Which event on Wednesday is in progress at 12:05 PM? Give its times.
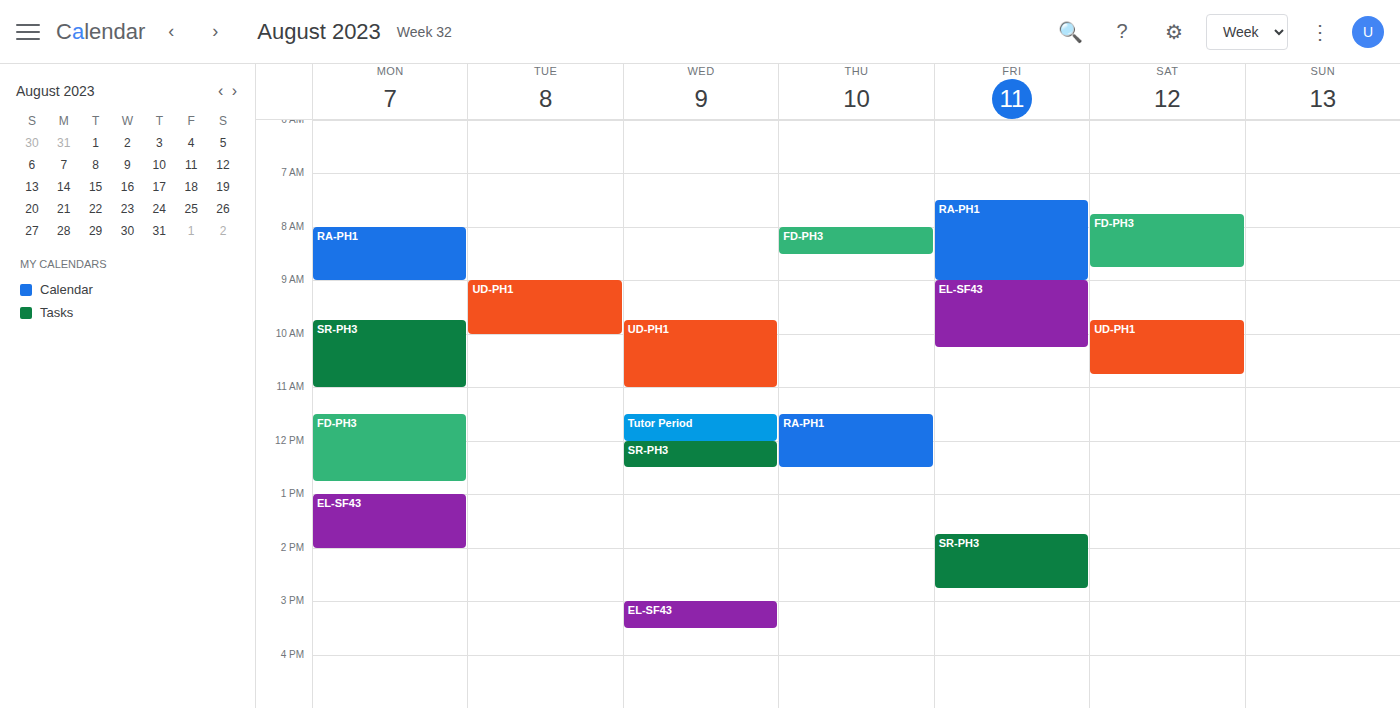
"SR-PH3", 12:00 PM to 12:30 PM